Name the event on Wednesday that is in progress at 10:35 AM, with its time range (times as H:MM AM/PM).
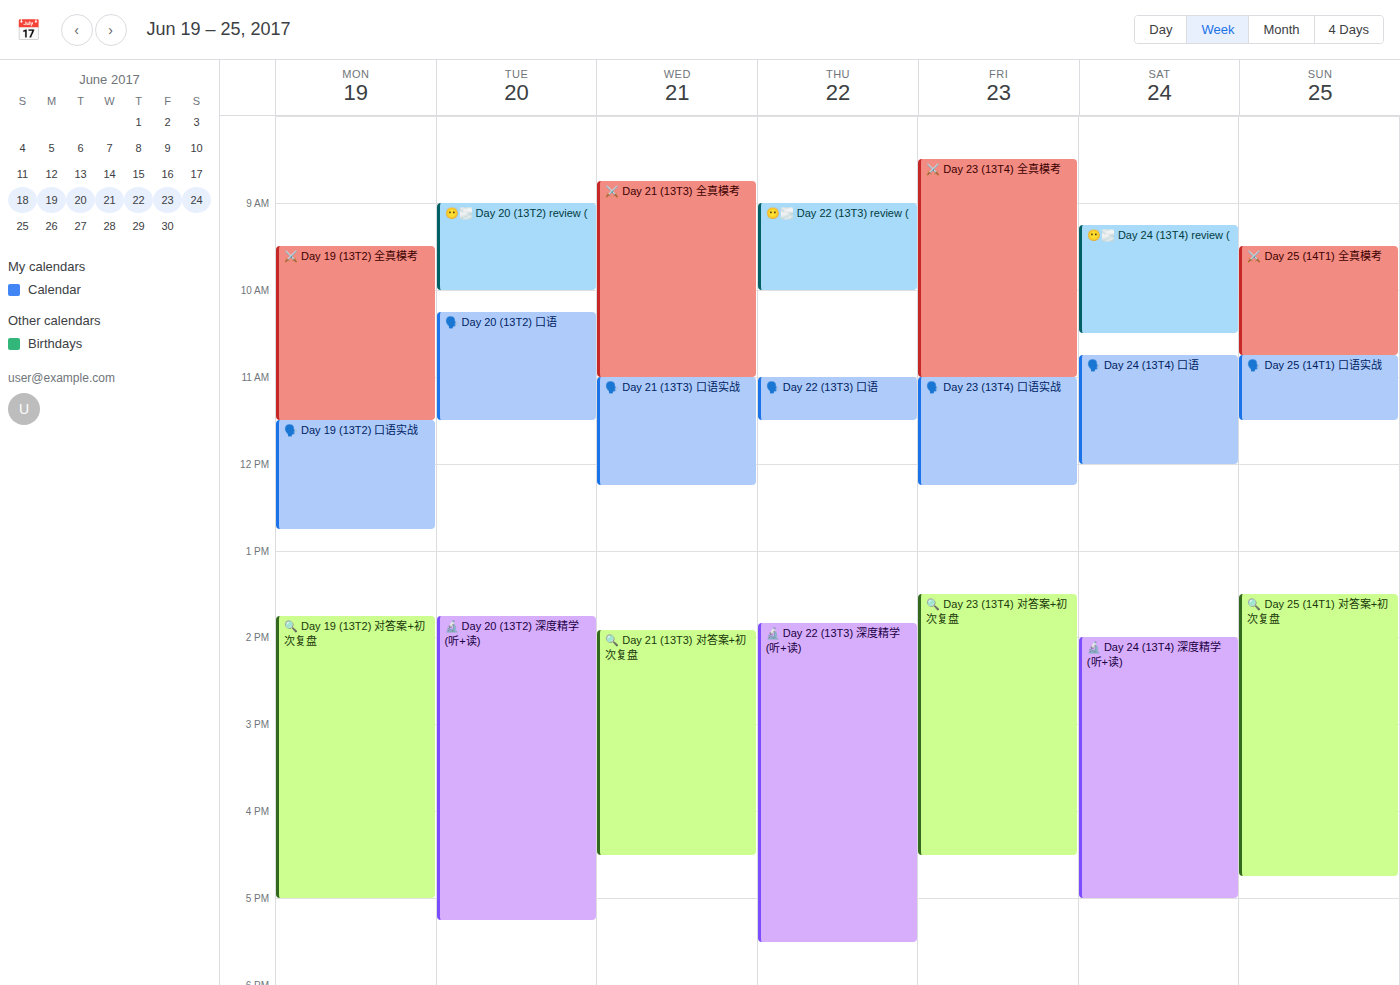
"⚔️ Day 21 (13T3) 全真模考", 8:45 AM to 11:00 AM